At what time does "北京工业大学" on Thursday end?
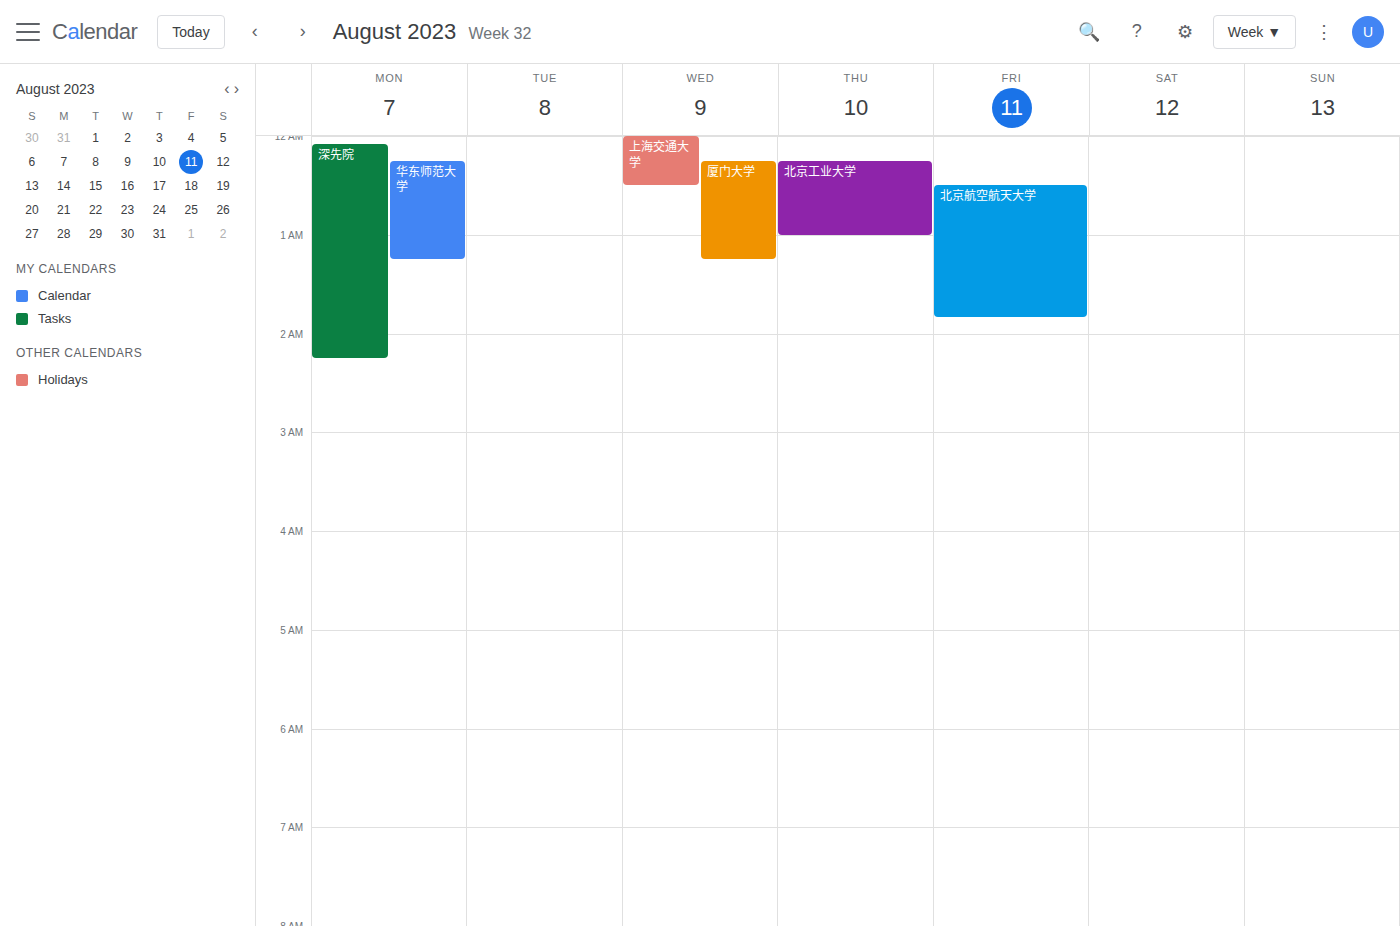
1:00 AM